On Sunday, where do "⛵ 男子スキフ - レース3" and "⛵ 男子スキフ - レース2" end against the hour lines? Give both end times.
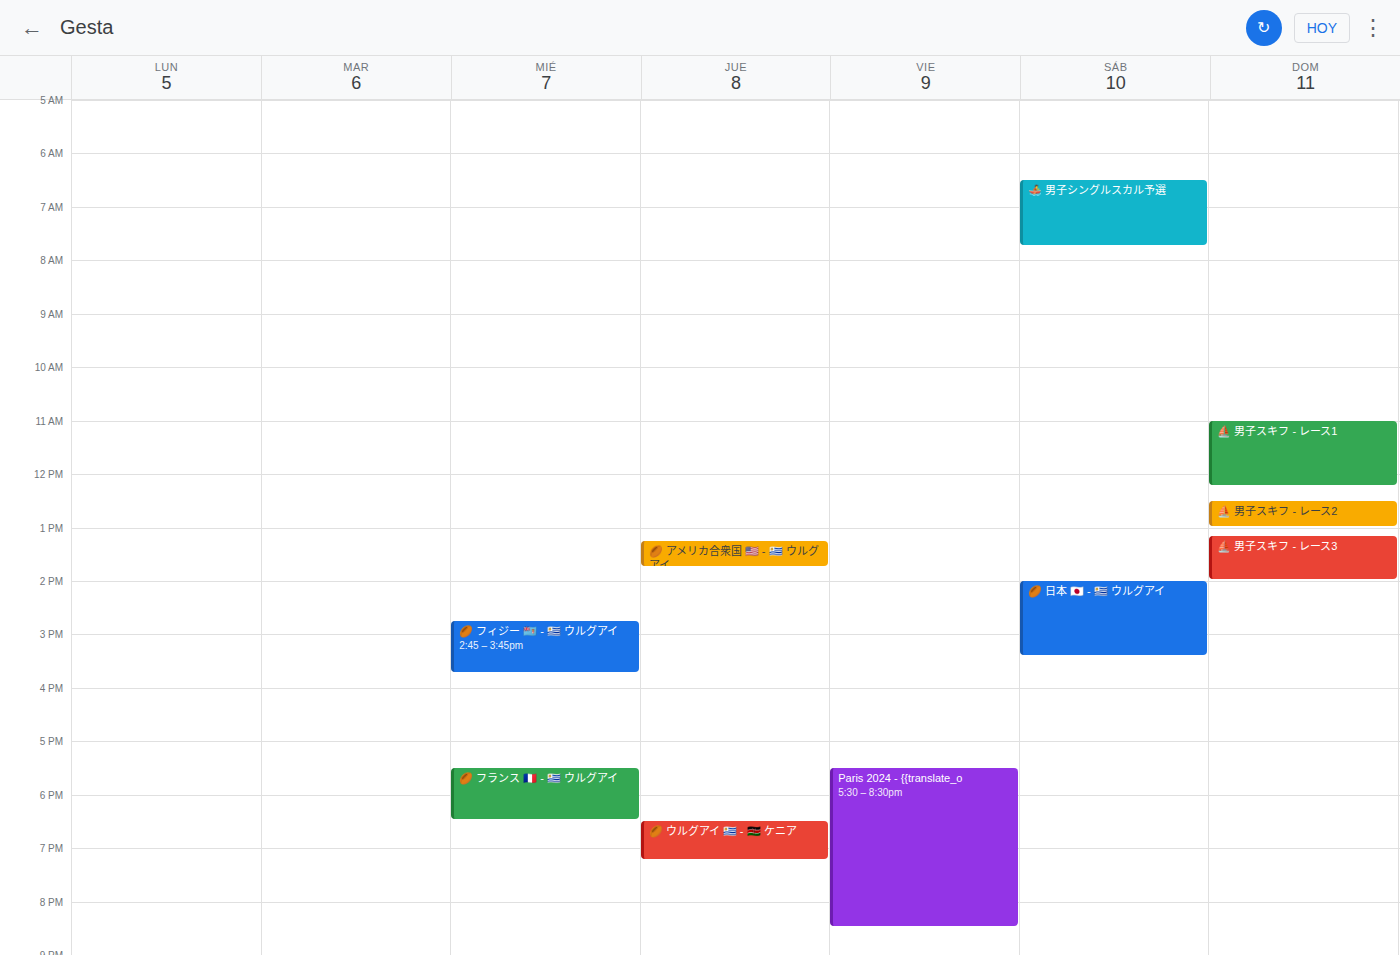
"⛵ 男子スキフ - レース3": 2:00 PM, exactly on the 2 PM line. "⛵ 男子スキフ - レース2": 1:00 PM, exactly on the 1 PM line.